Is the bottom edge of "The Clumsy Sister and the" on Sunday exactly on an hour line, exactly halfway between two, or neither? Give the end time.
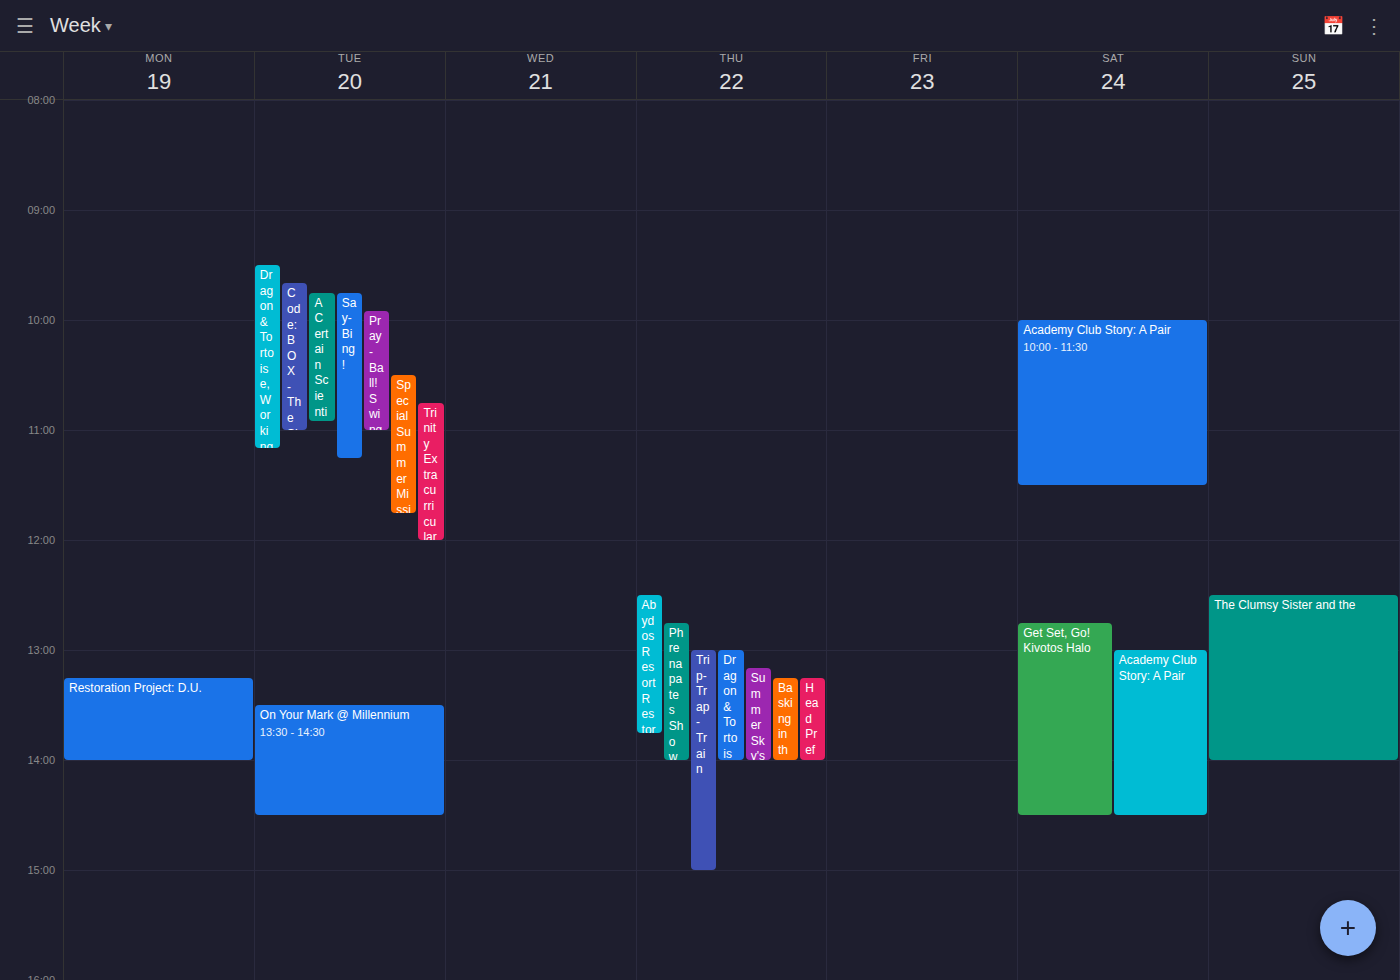
2:00 PM -- exactly on the 2 PM line.